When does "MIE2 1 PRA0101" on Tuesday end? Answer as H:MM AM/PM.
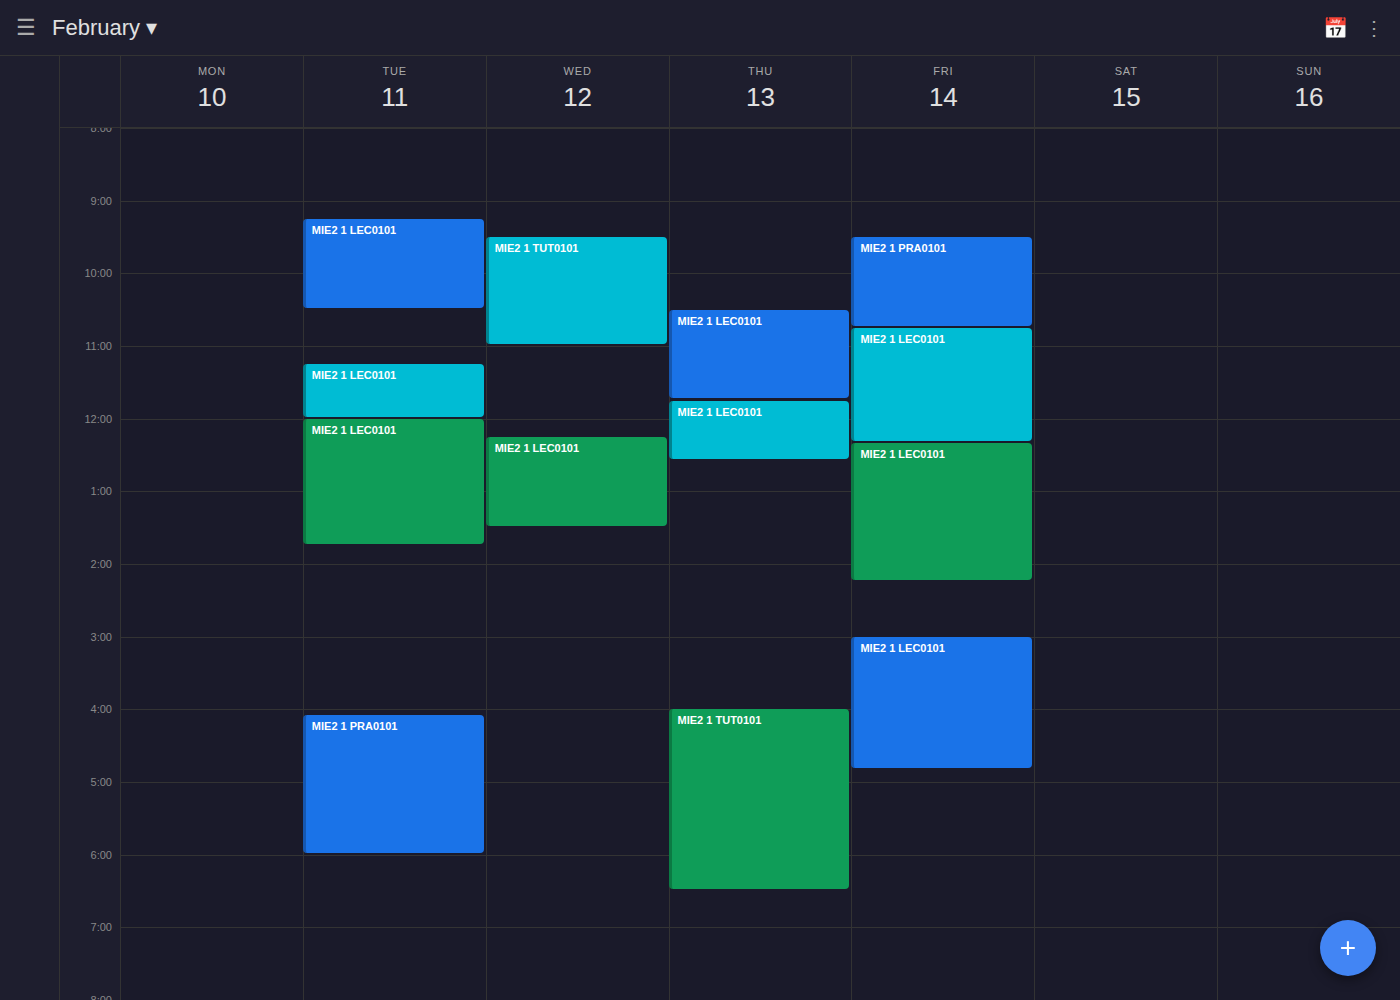
6:00 PM